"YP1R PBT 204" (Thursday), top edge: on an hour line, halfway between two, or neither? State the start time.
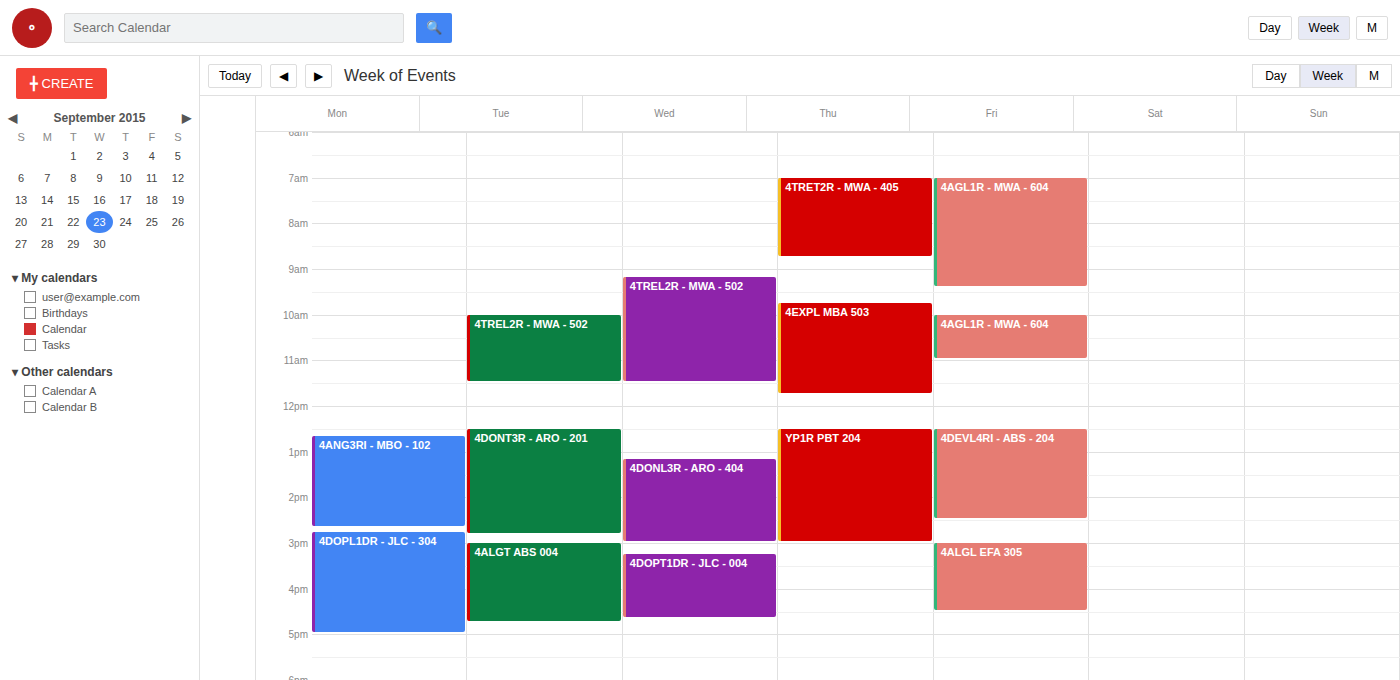
12:30 PM -- halfway between the 12 PM and 1 PM lines.